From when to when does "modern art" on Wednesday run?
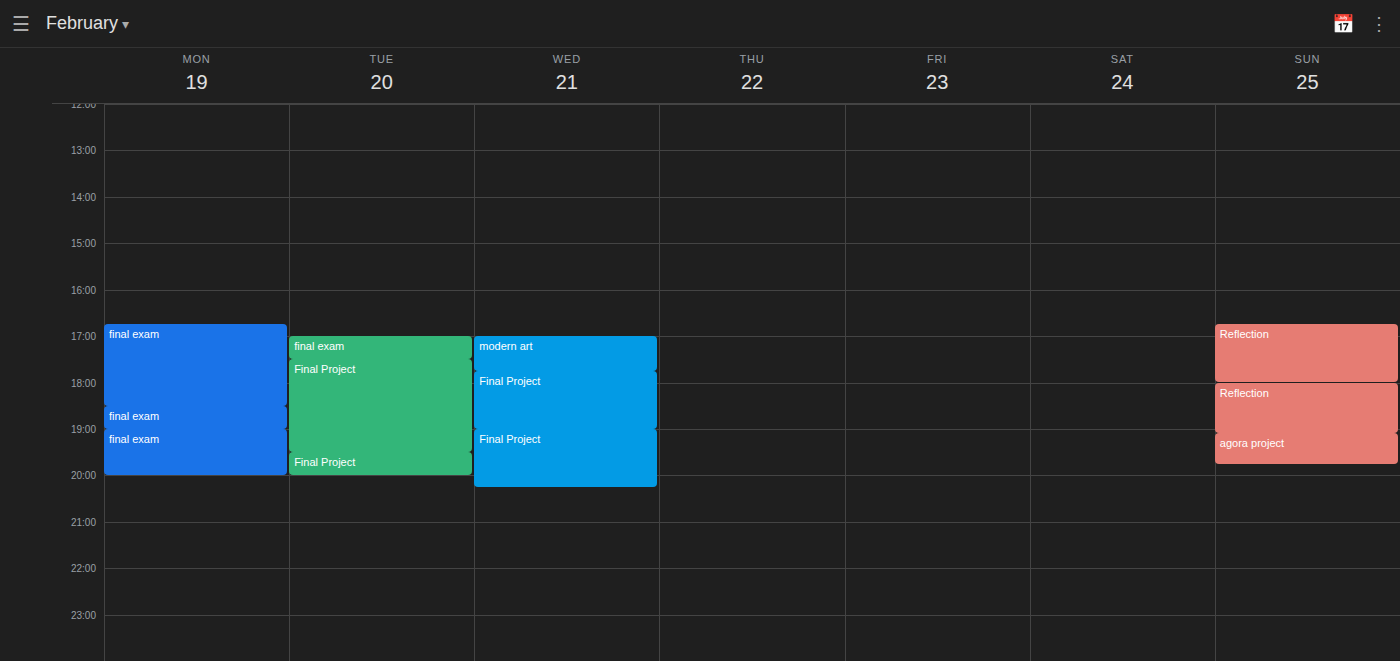
5:00 PM to 5:45 PM